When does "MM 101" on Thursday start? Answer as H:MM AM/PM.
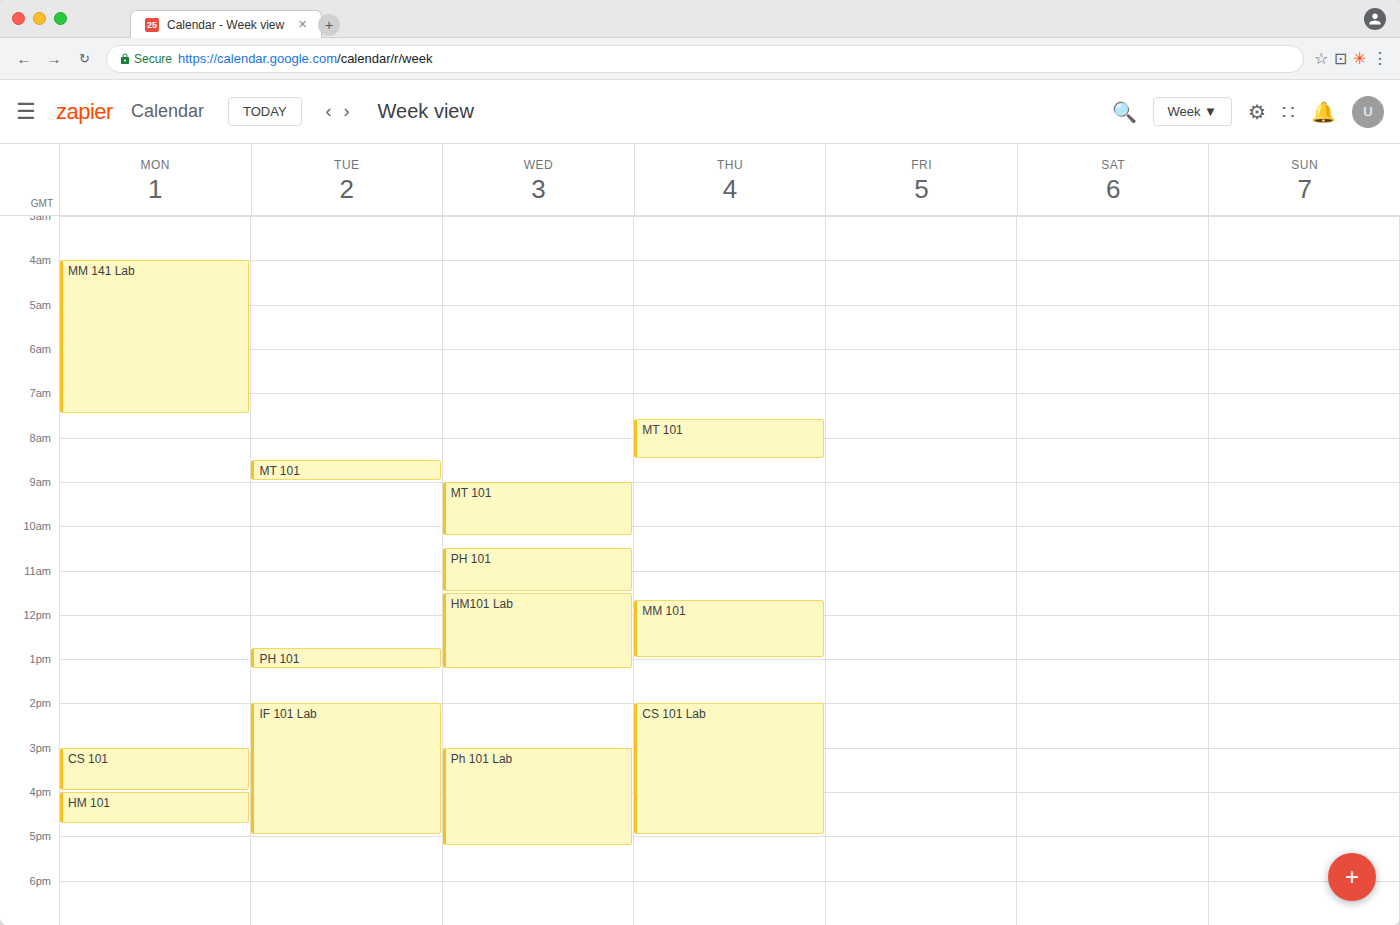
11:40 AM